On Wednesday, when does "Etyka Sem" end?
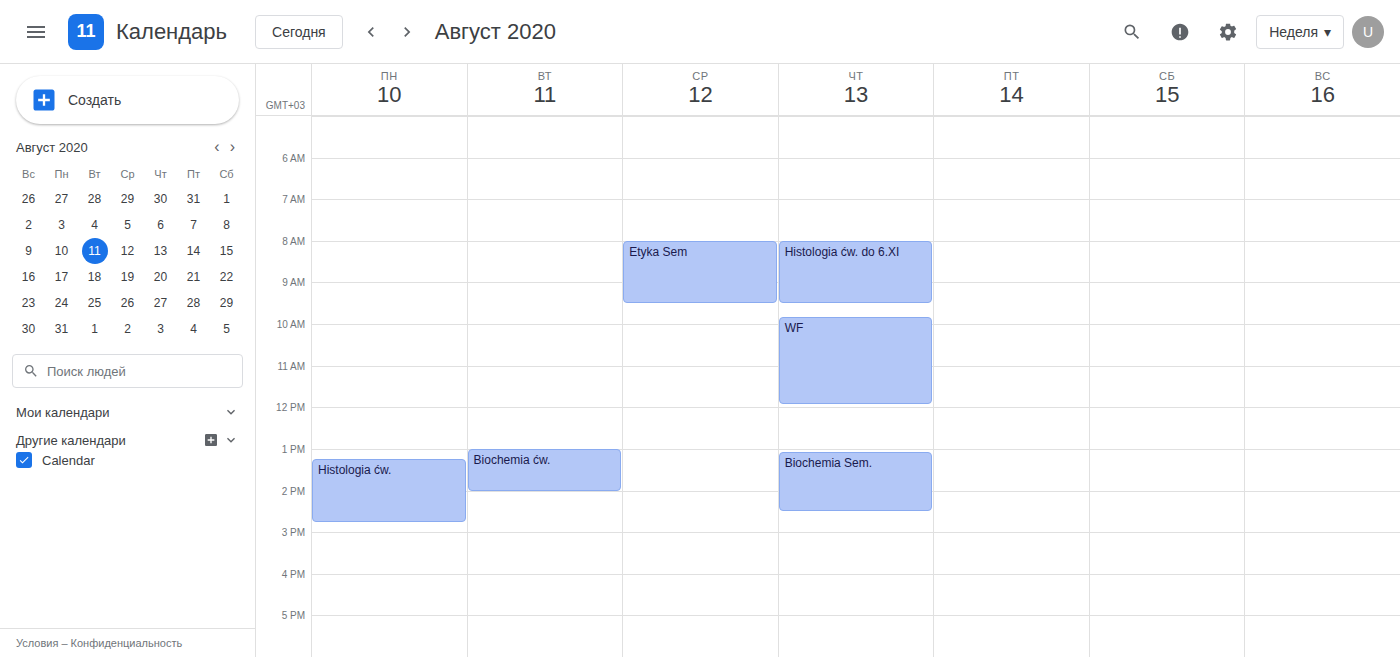
9:30 AM